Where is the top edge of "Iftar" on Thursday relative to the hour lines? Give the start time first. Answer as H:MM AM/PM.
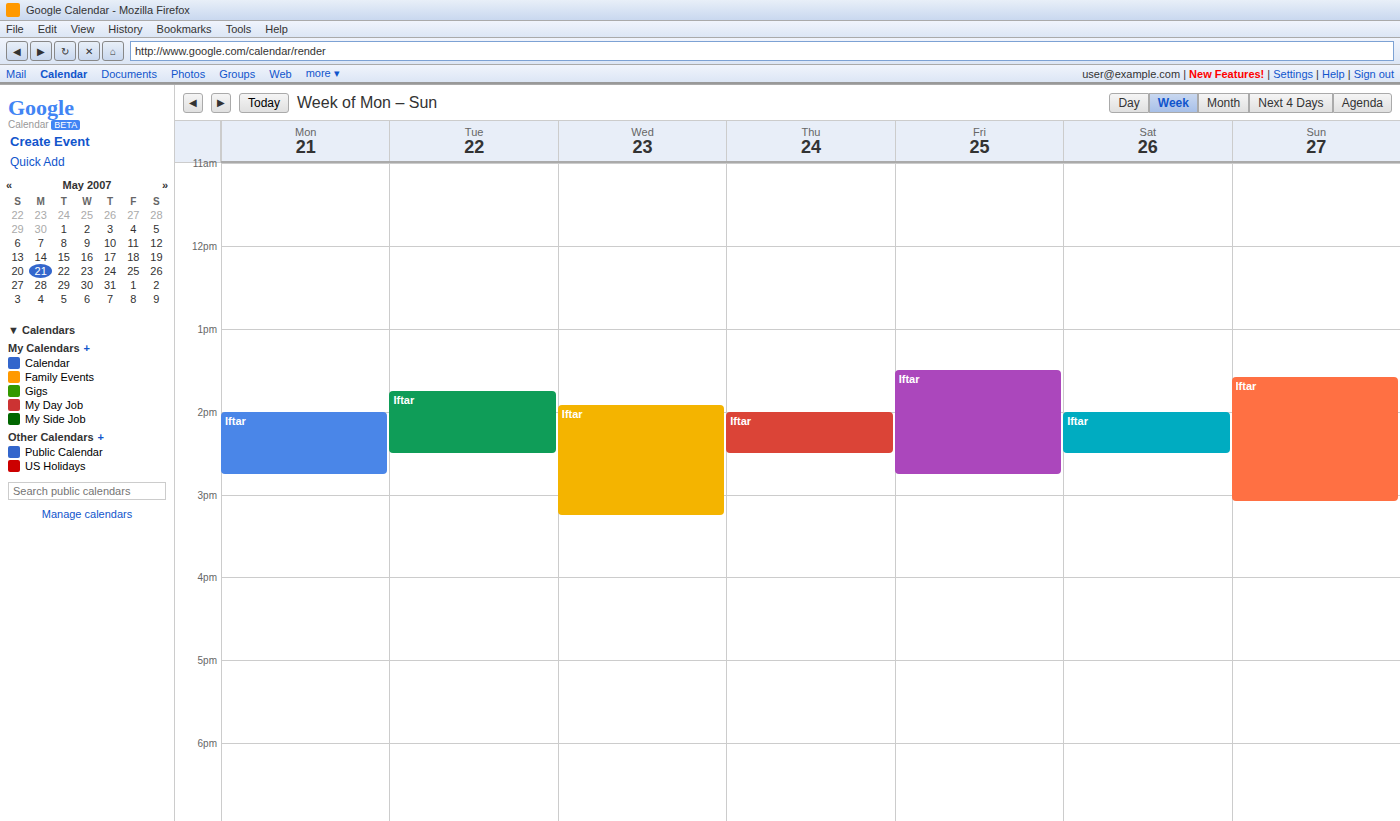
2:00 PM -- exactly on the 2 PM line.